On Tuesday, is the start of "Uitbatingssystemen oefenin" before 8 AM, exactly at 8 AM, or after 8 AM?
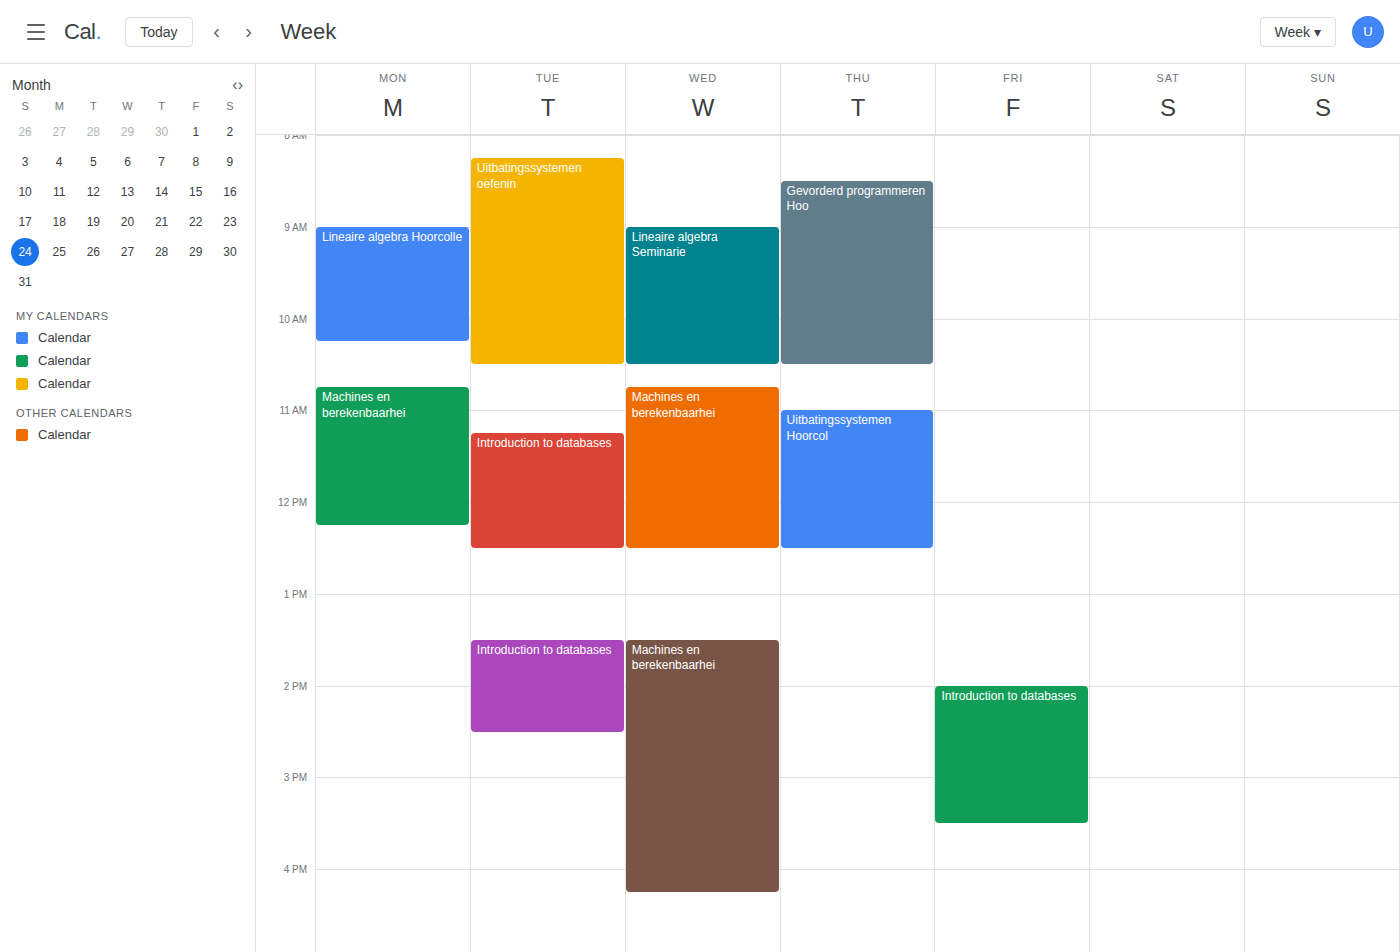
8:15 AM -- after 8 AM, 15 minutes below the 8 AM line.